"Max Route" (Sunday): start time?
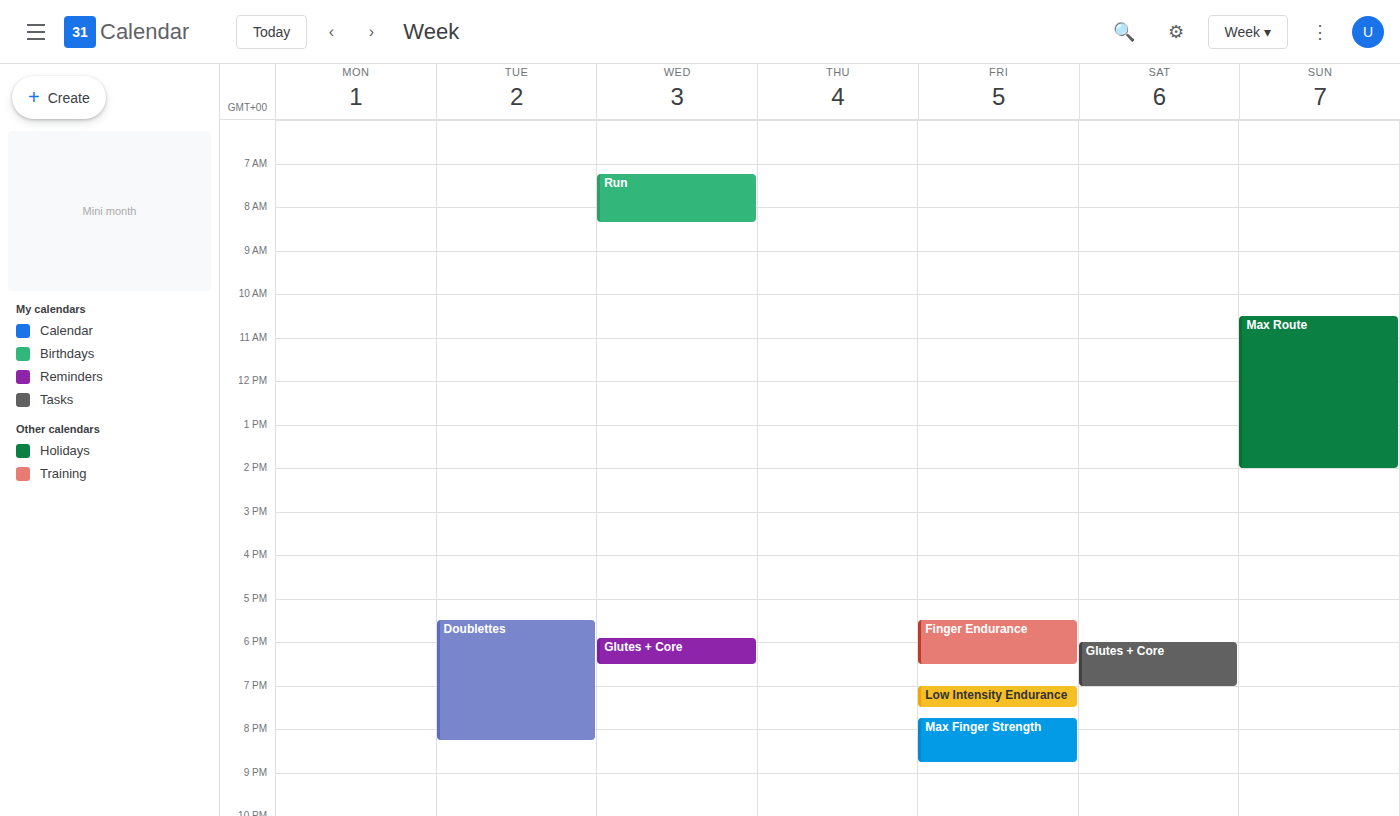
10:30 AM